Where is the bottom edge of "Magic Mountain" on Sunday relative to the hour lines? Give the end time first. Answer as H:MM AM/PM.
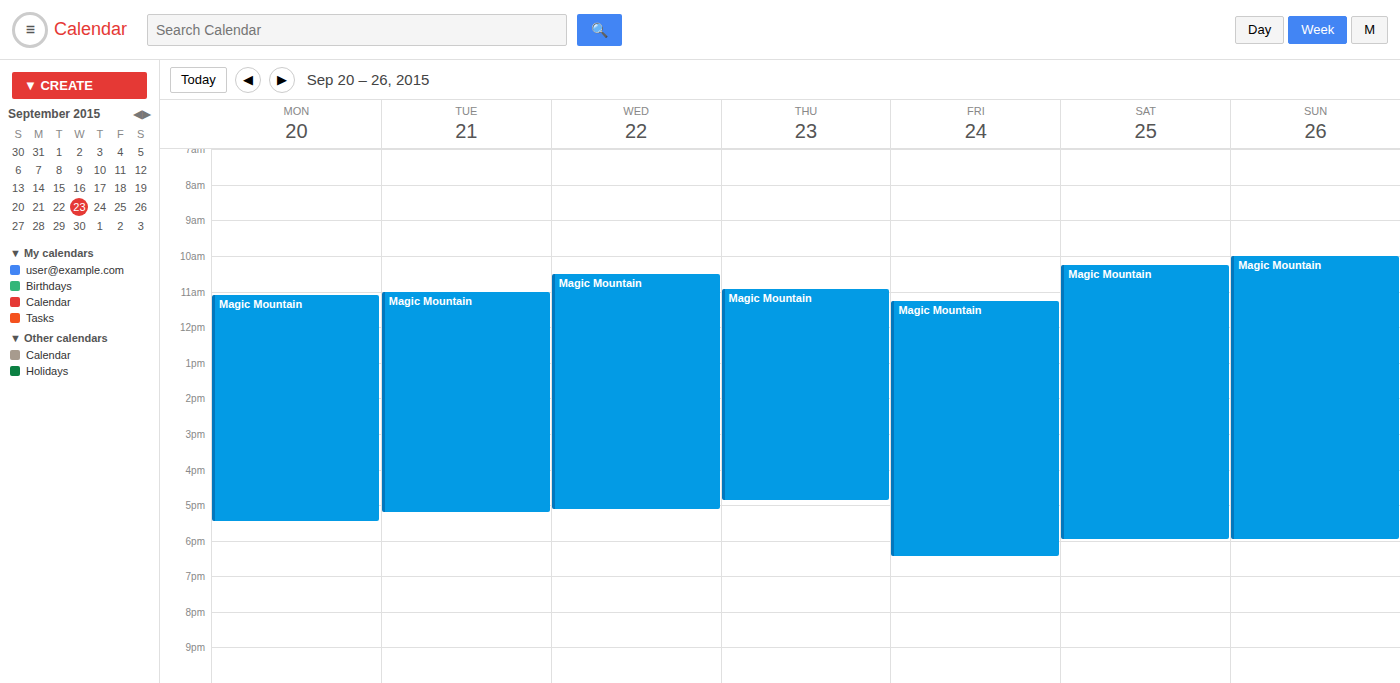
6:00 PM -- exactly on the 6 PM line.